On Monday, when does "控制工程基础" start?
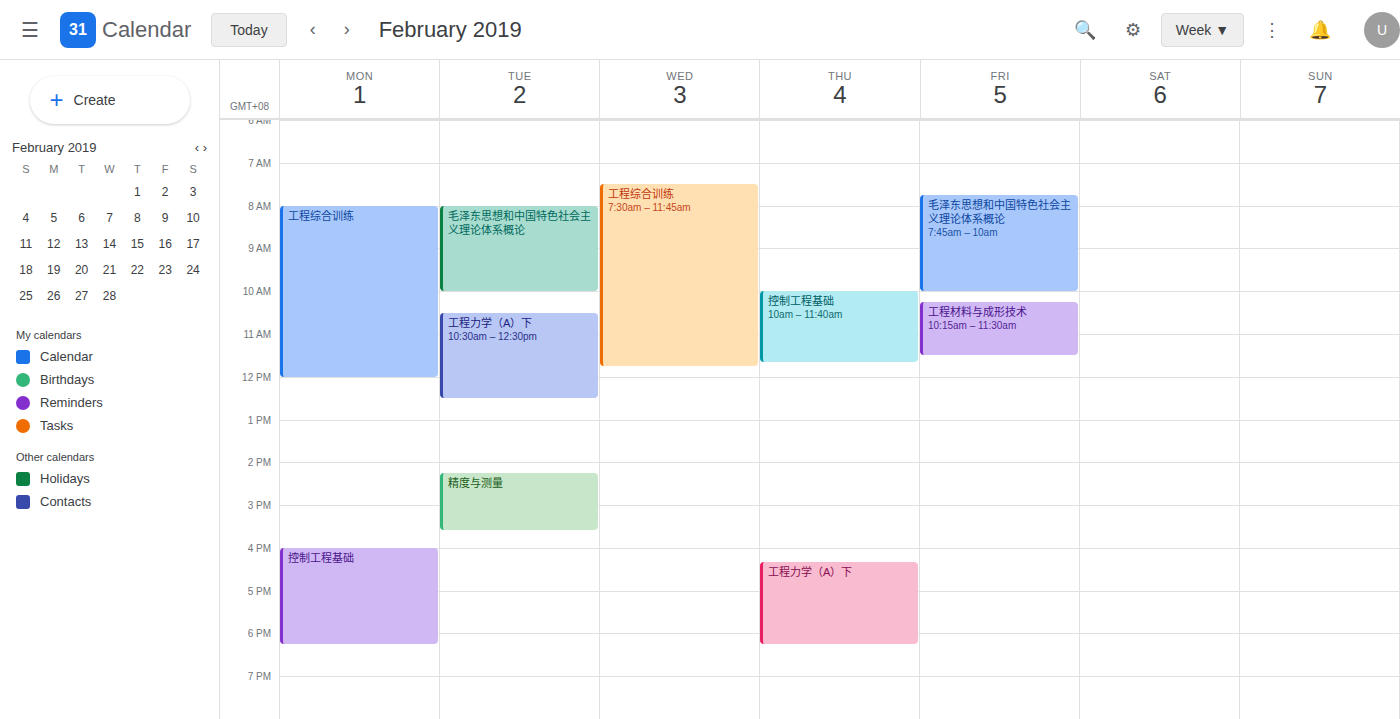
4:00 PM